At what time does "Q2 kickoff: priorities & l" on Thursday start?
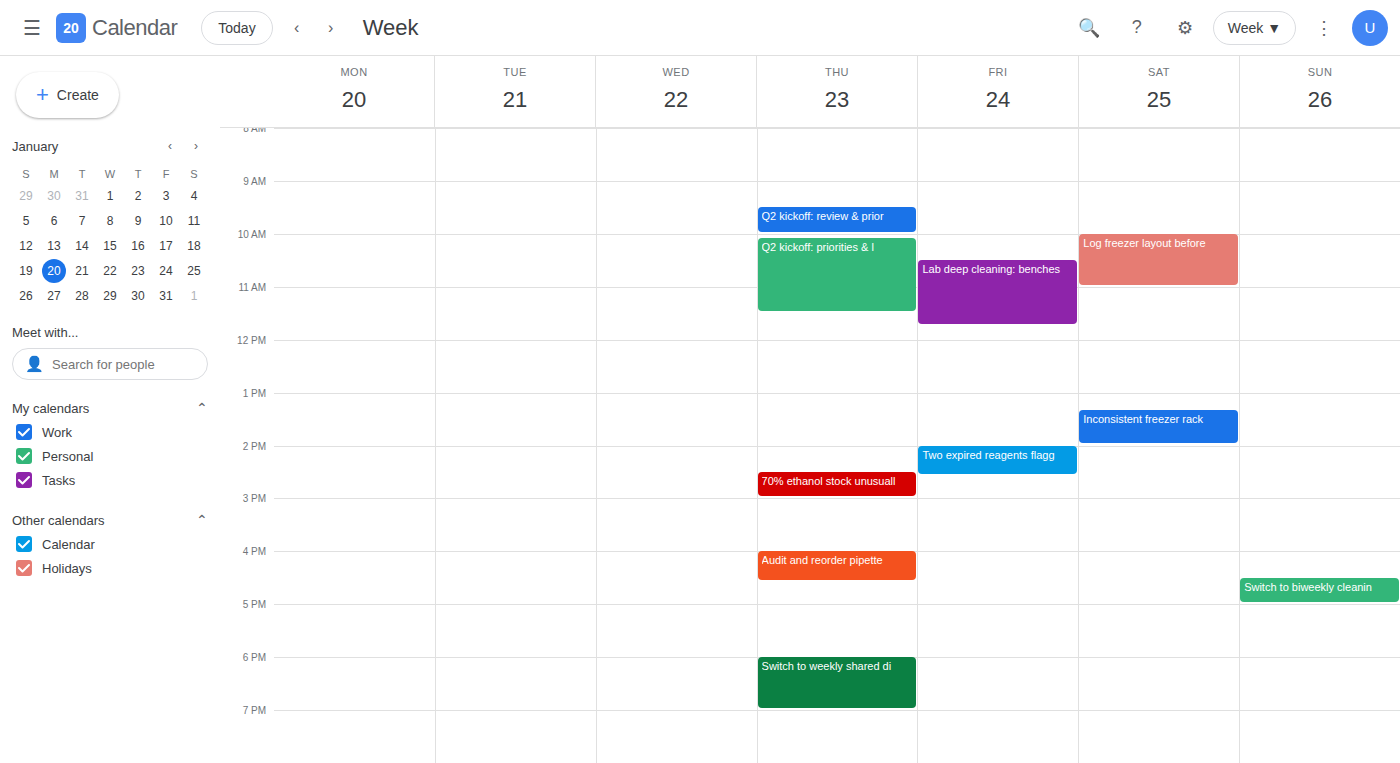
10:05